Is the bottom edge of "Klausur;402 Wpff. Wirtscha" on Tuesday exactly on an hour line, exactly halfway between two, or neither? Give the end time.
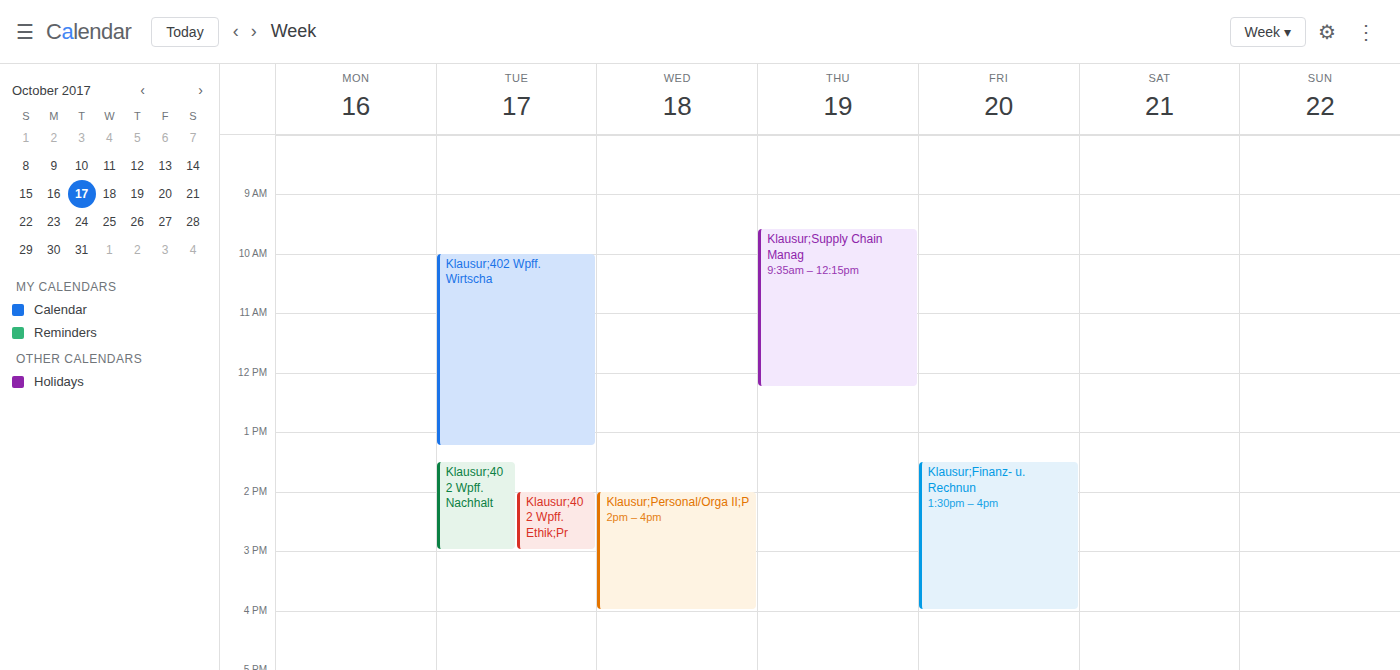
1:15 PM -- neither: a quarter of the way from the 1 PM line to the 2 PM line.